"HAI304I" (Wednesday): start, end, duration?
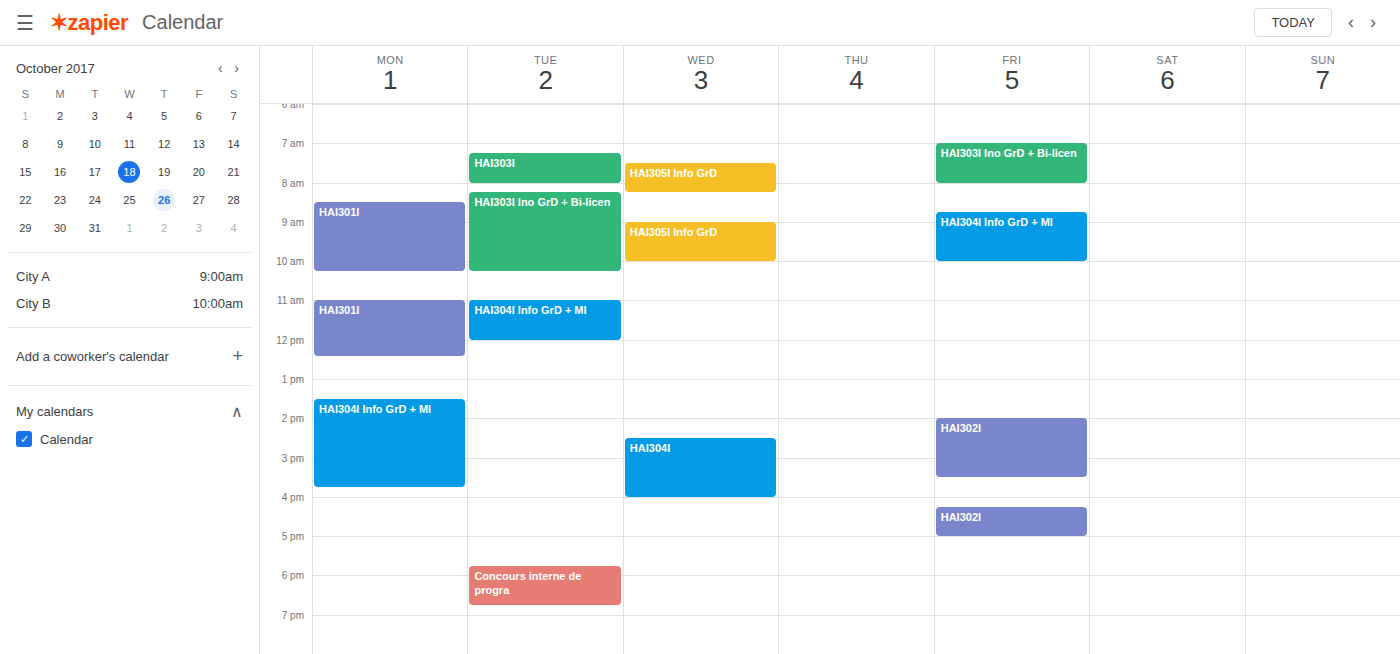
2:30 PM to 4:00 PM, 1 hour 30 minutes